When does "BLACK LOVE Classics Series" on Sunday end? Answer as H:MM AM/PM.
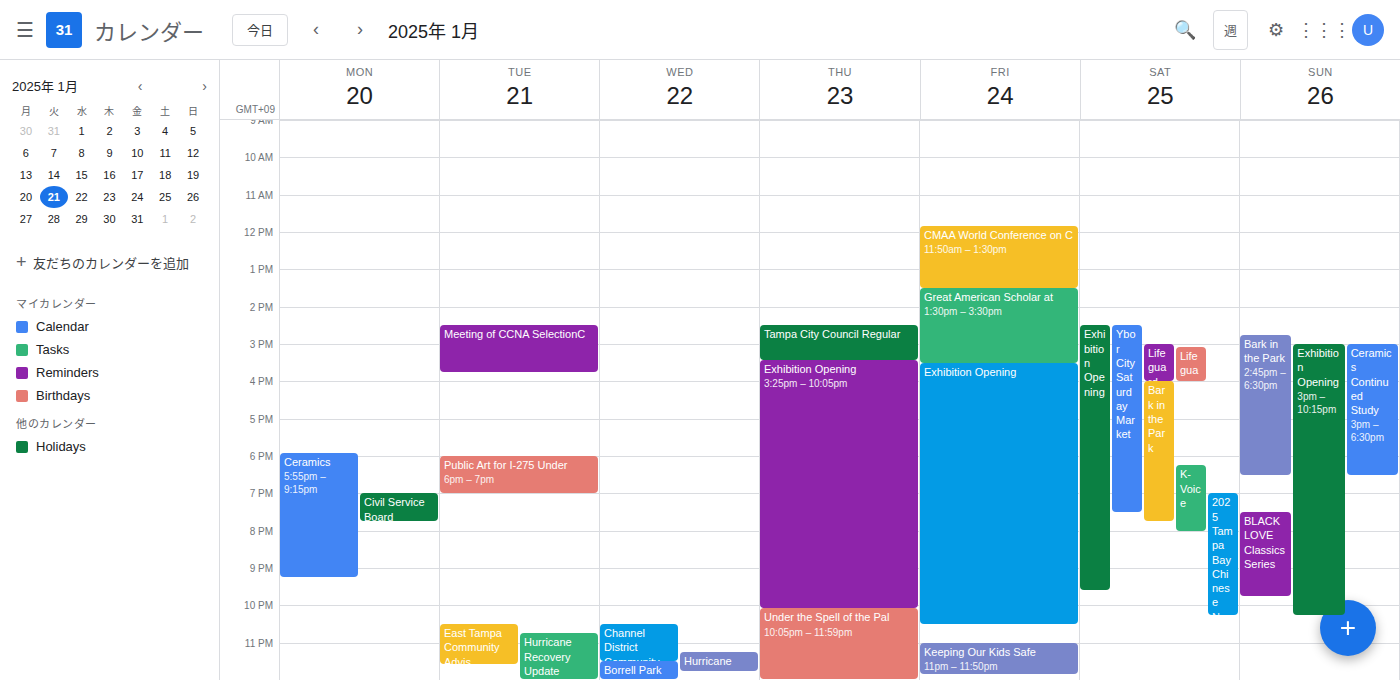
9:45 PM